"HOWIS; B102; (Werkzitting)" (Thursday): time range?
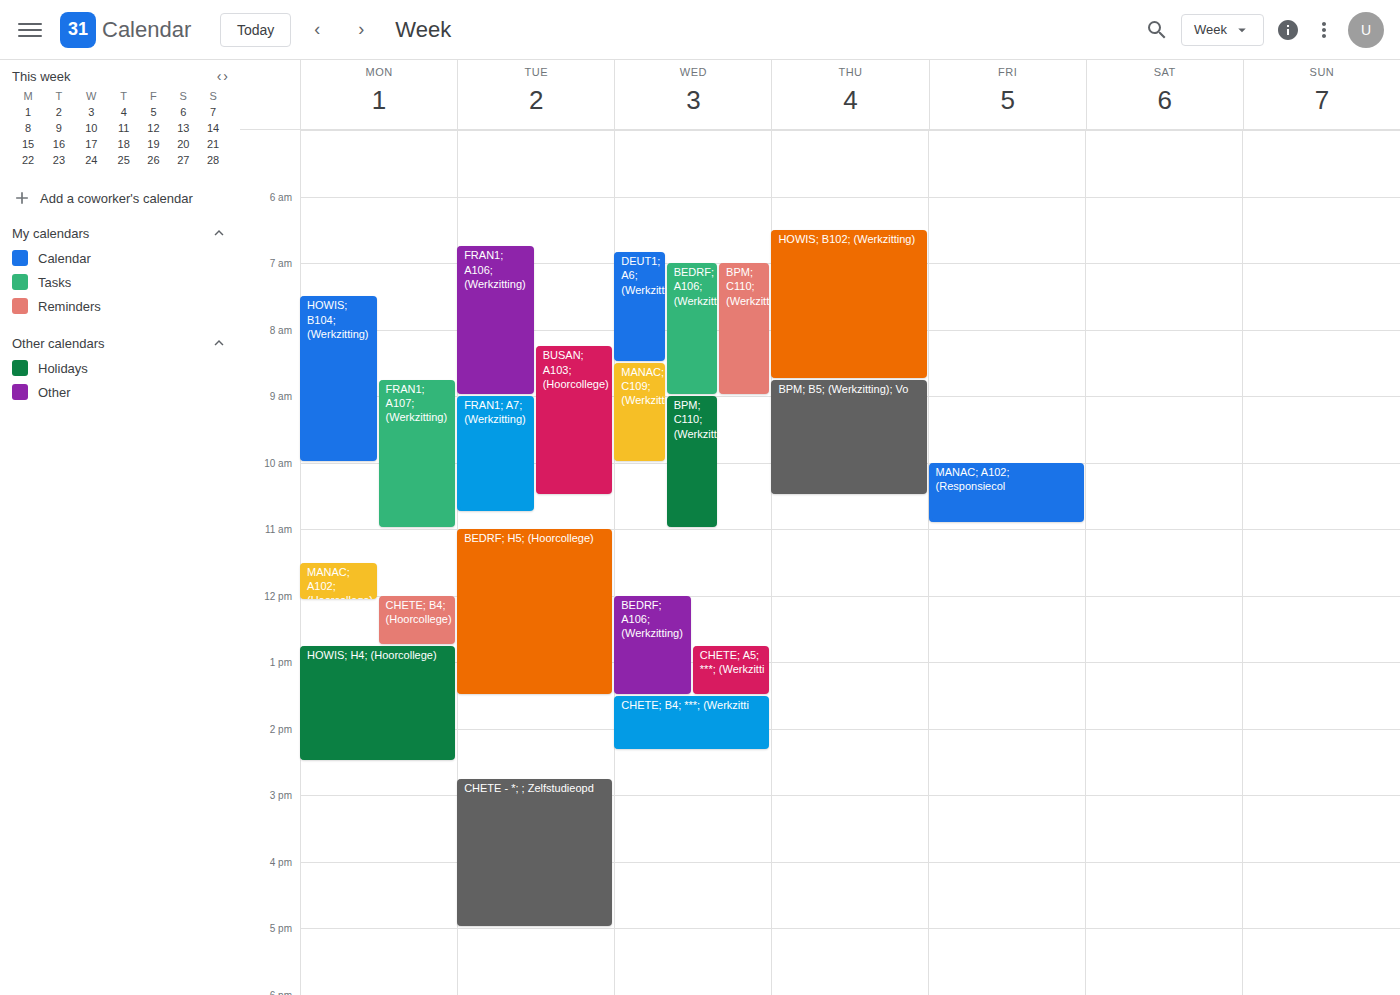
6:30 AM to 8:45 AM